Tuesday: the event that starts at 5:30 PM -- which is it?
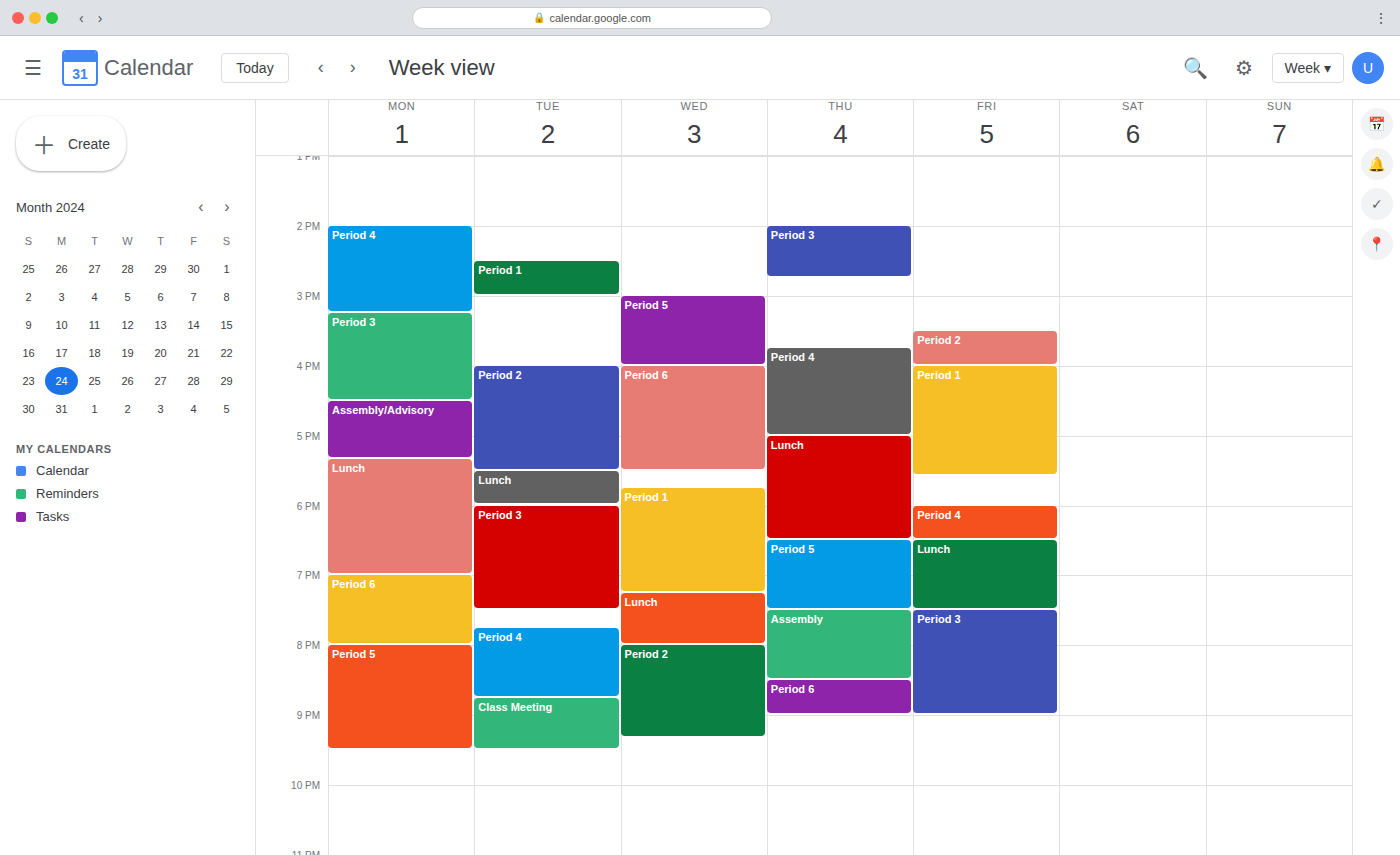
"Lunch"